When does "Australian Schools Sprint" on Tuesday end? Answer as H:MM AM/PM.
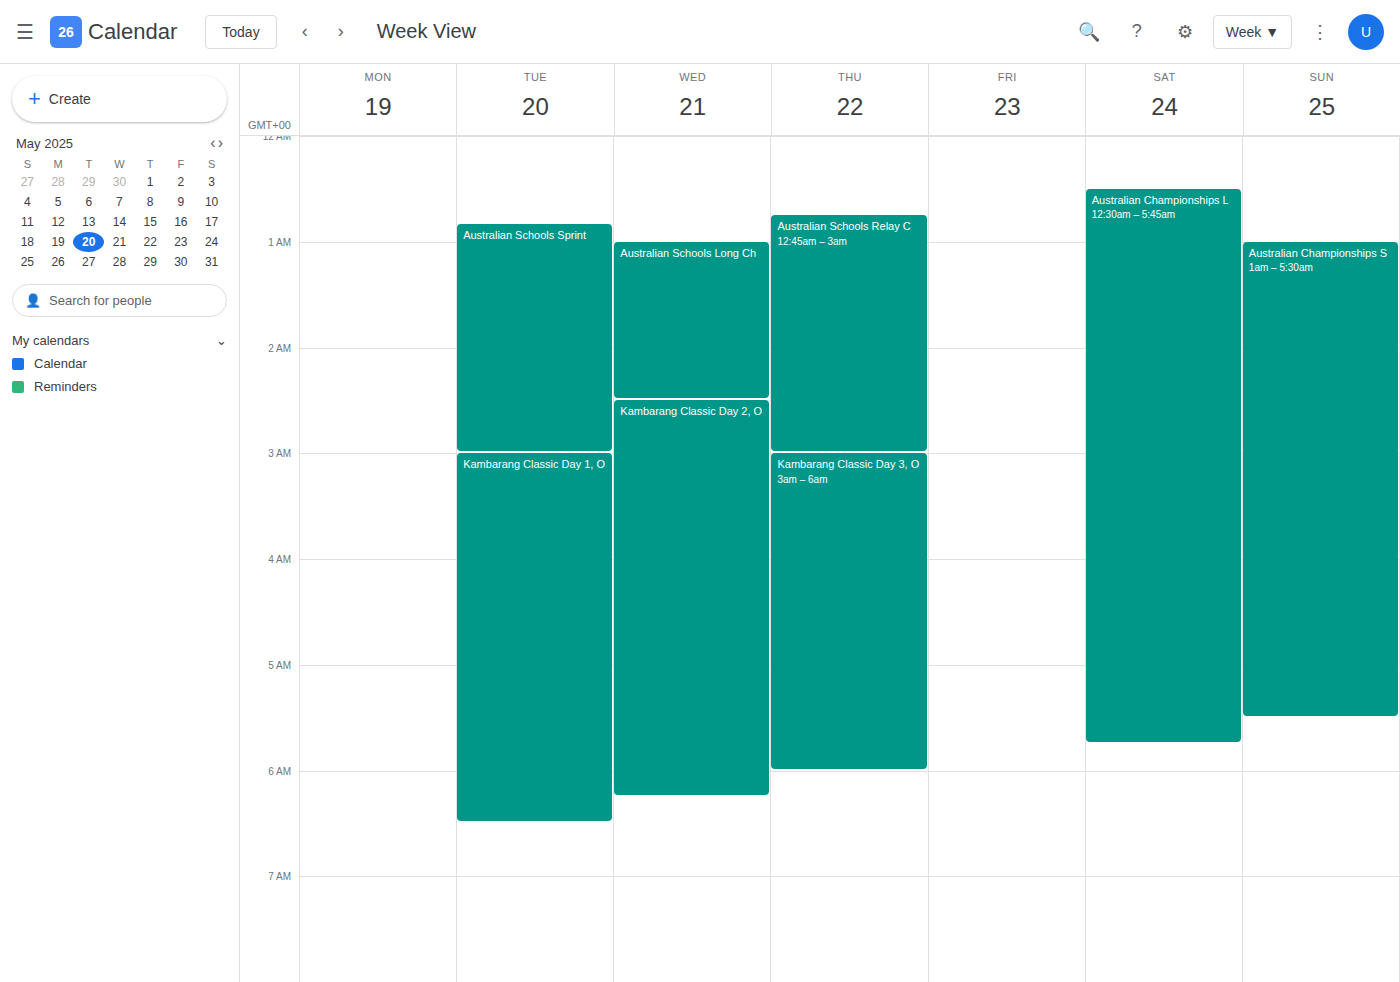
3:00 AM